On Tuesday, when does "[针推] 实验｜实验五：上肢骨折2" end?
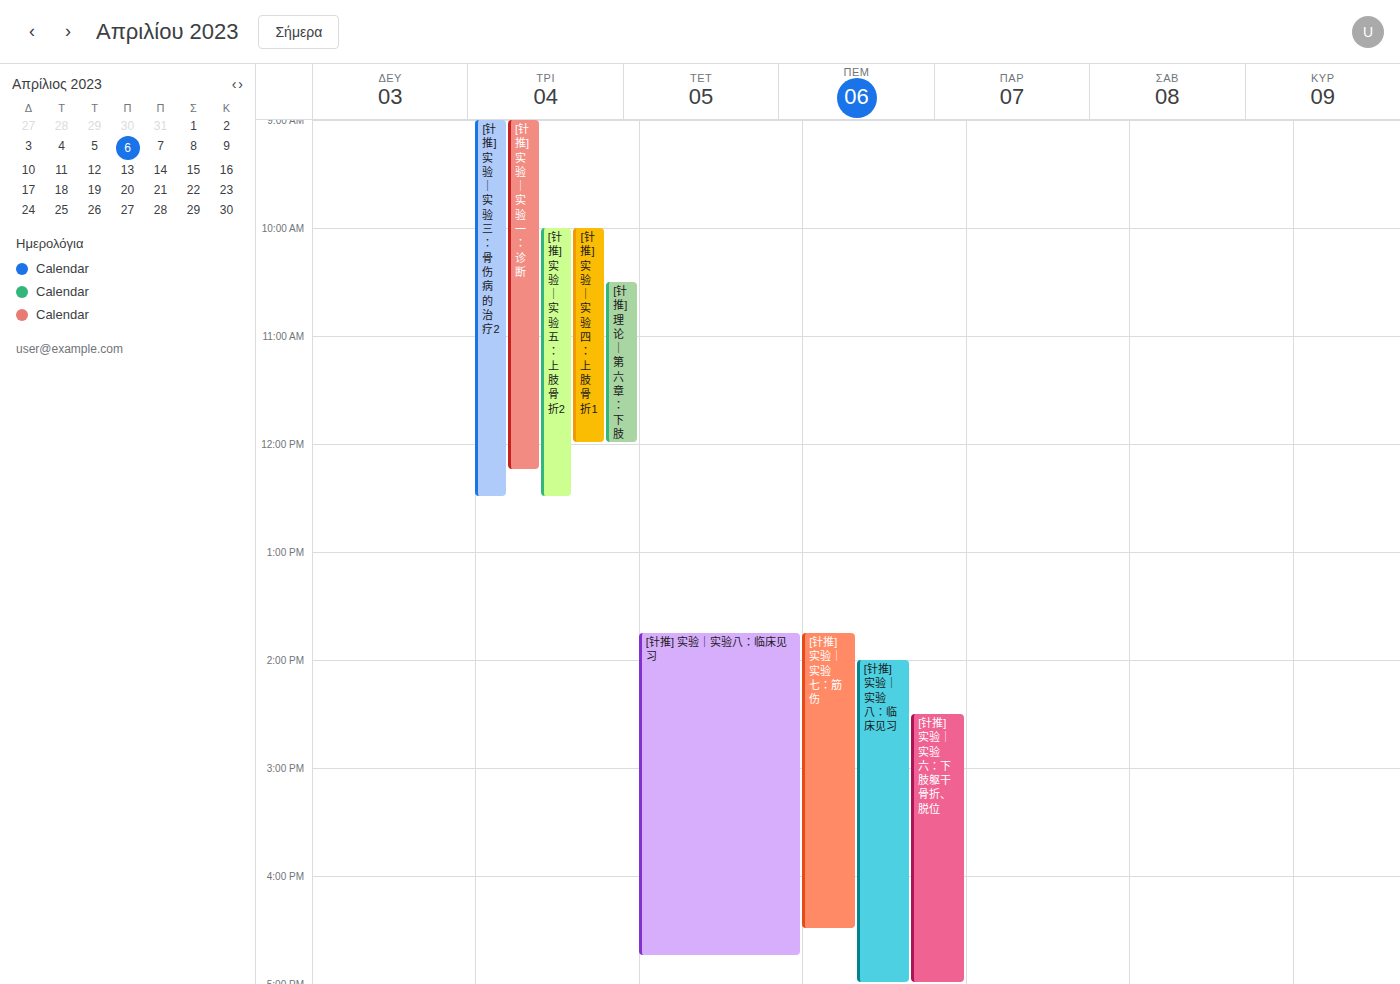
12:30 PM